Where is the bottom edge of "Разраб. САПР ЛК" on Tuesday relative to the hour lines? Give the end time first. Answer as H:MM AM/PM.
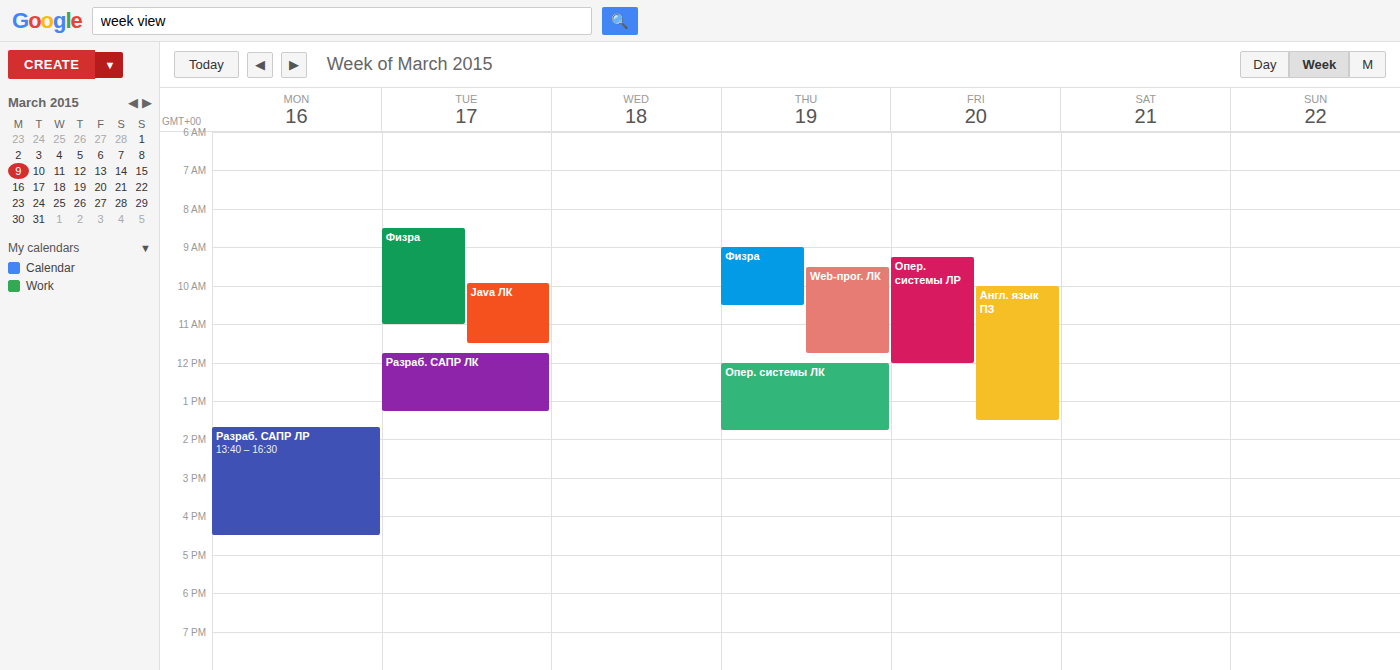
1:15 PM -- neither: a quarter of the way from the 1 PM line to the 2 PM line.